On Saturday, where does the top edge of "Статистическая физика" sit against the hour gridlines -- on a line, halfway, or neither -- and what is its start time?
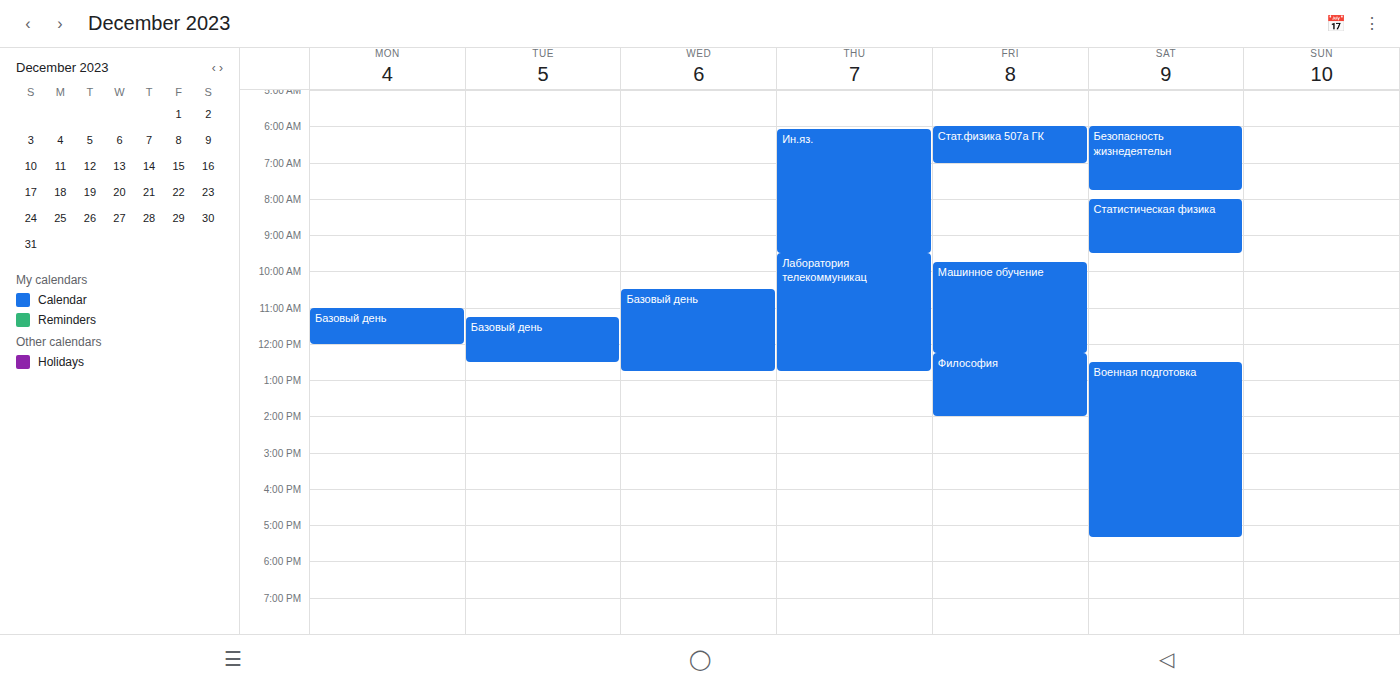
8:00 AM -- exactly on the 8 AM line.